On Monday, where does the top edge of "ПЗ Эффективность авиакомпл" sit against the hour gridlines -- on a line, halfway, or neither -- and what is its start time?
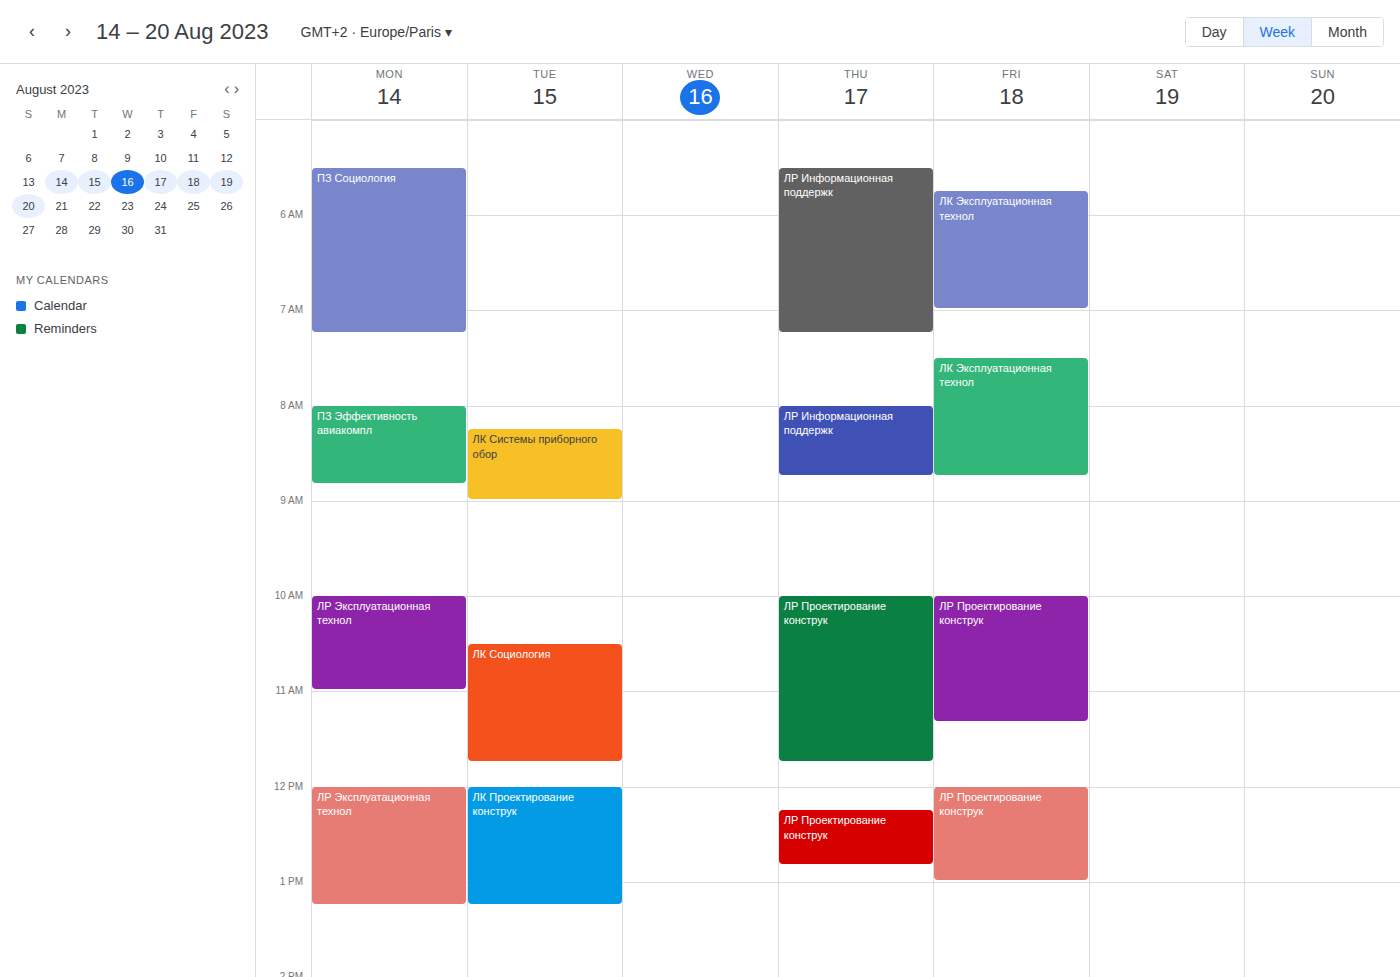
8:00 AM -- exactly on the 8 AM line.